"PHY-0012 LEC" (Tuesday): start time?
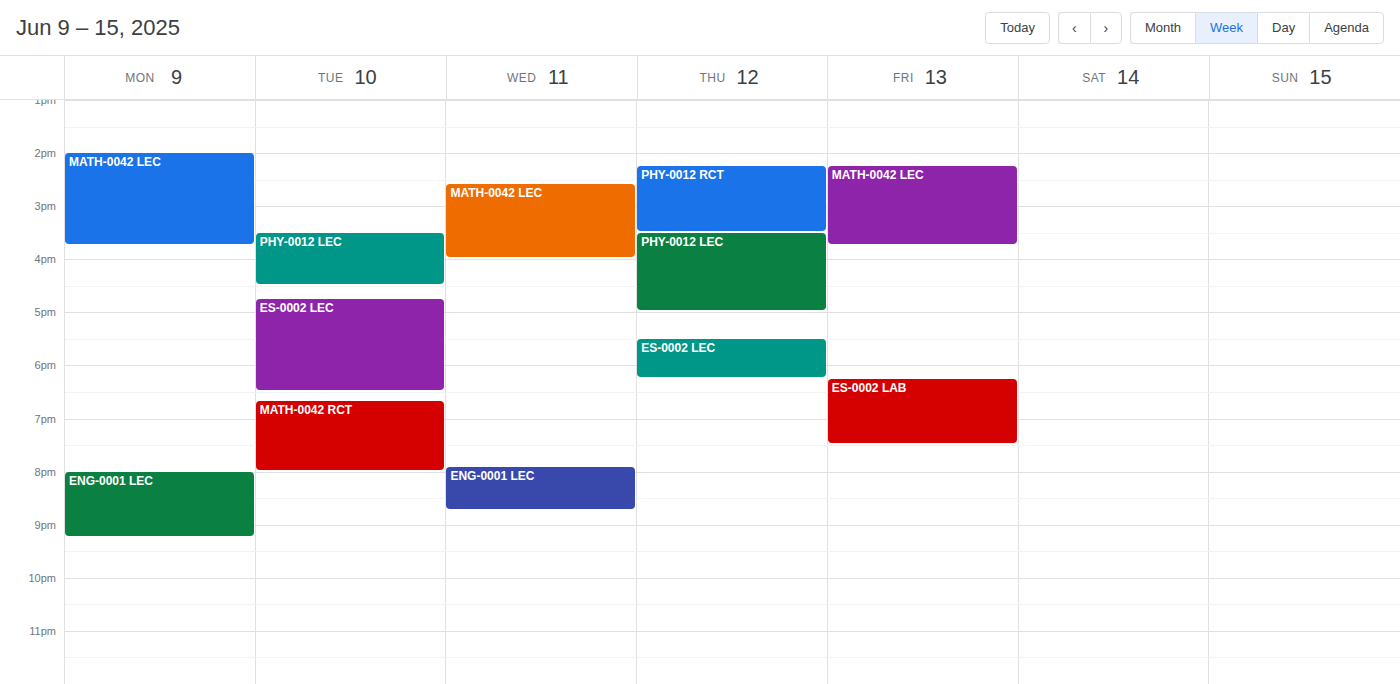
3:30 PM